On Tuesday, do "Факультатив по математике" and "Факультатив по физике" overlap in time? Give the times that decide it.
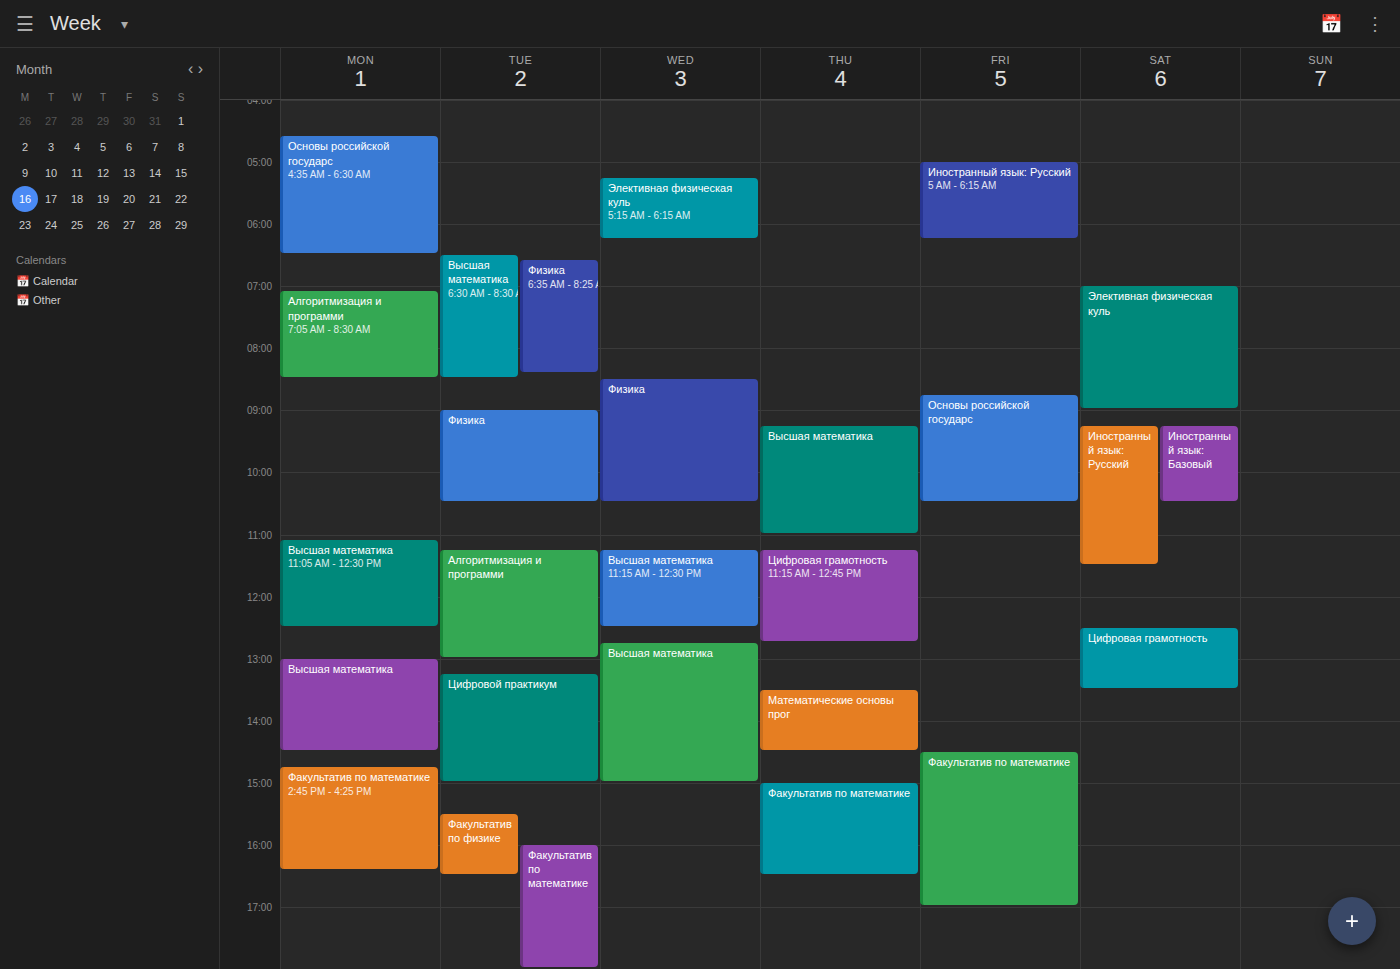
"Факультатив по математике" starts at 4:00 PM, before "Факультатив по физике" ends at 4:30 PM -- they overlap.